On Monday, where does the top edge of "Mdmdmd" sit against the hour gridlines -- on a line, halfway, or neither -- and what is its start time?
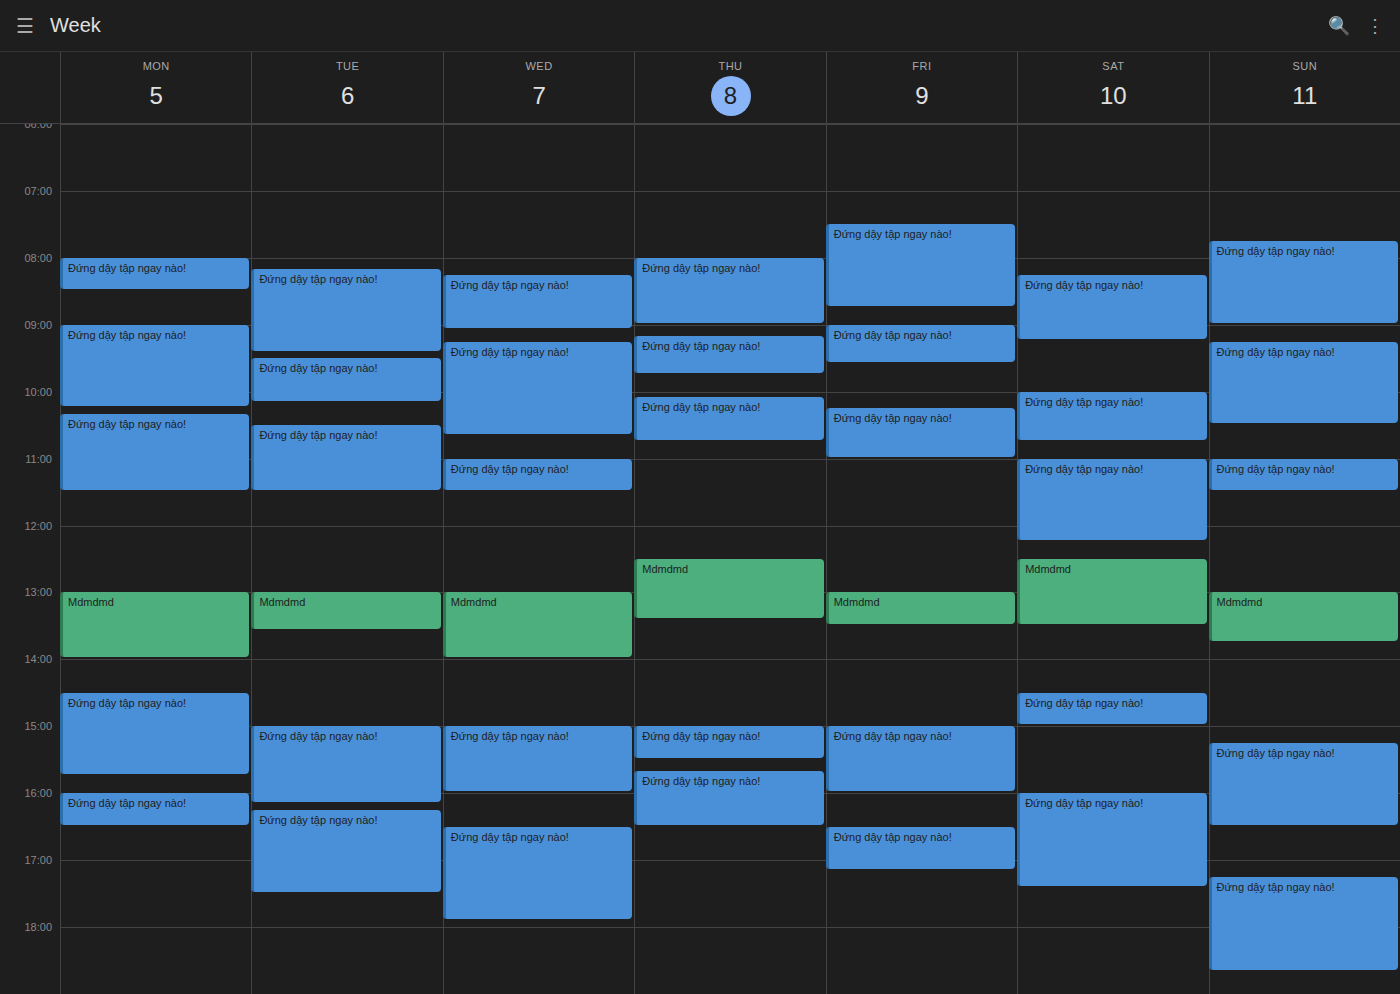
1:00 PM -- exactly on the 1 PM line.